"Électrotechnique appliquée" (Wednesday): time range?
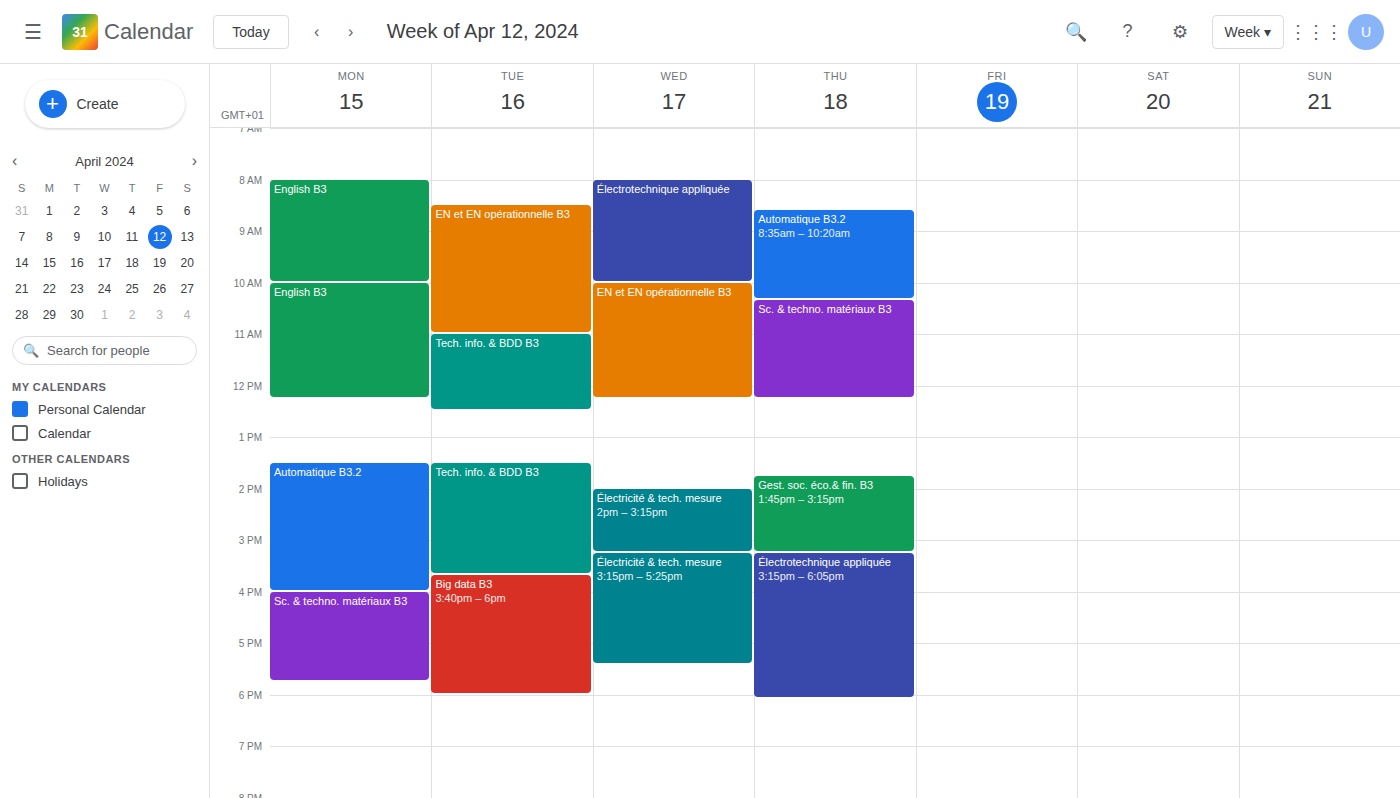
8:00 AM to 10:00 AM